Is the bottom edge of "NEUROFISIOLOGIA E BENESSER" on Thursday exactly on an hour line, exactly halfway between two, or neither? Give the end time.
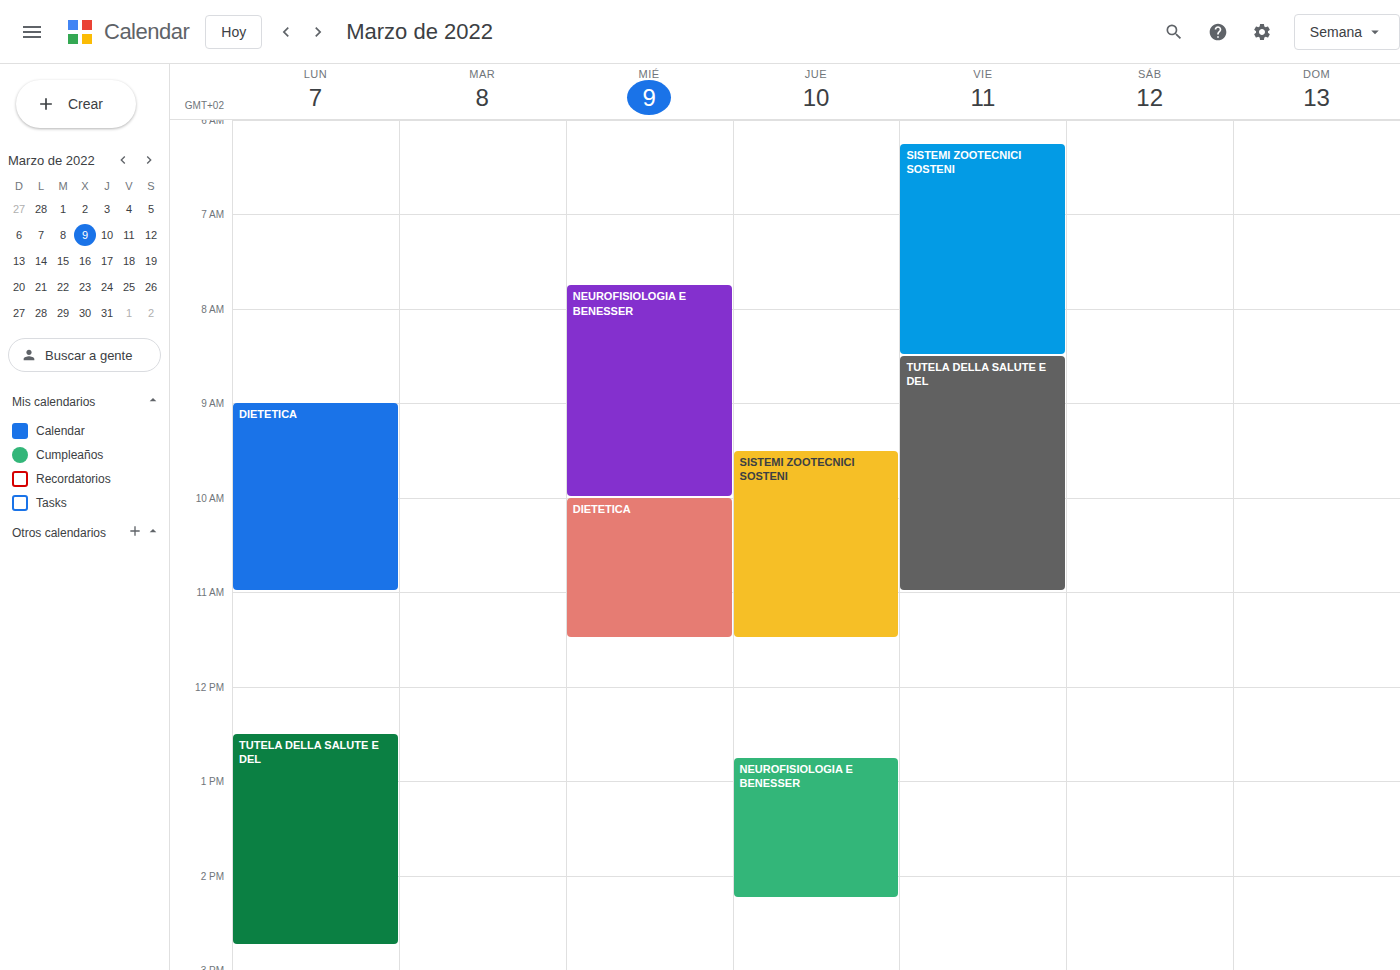
14:15 -- neither: a quarter of the way from the 14:00 line to the 15:00 line.